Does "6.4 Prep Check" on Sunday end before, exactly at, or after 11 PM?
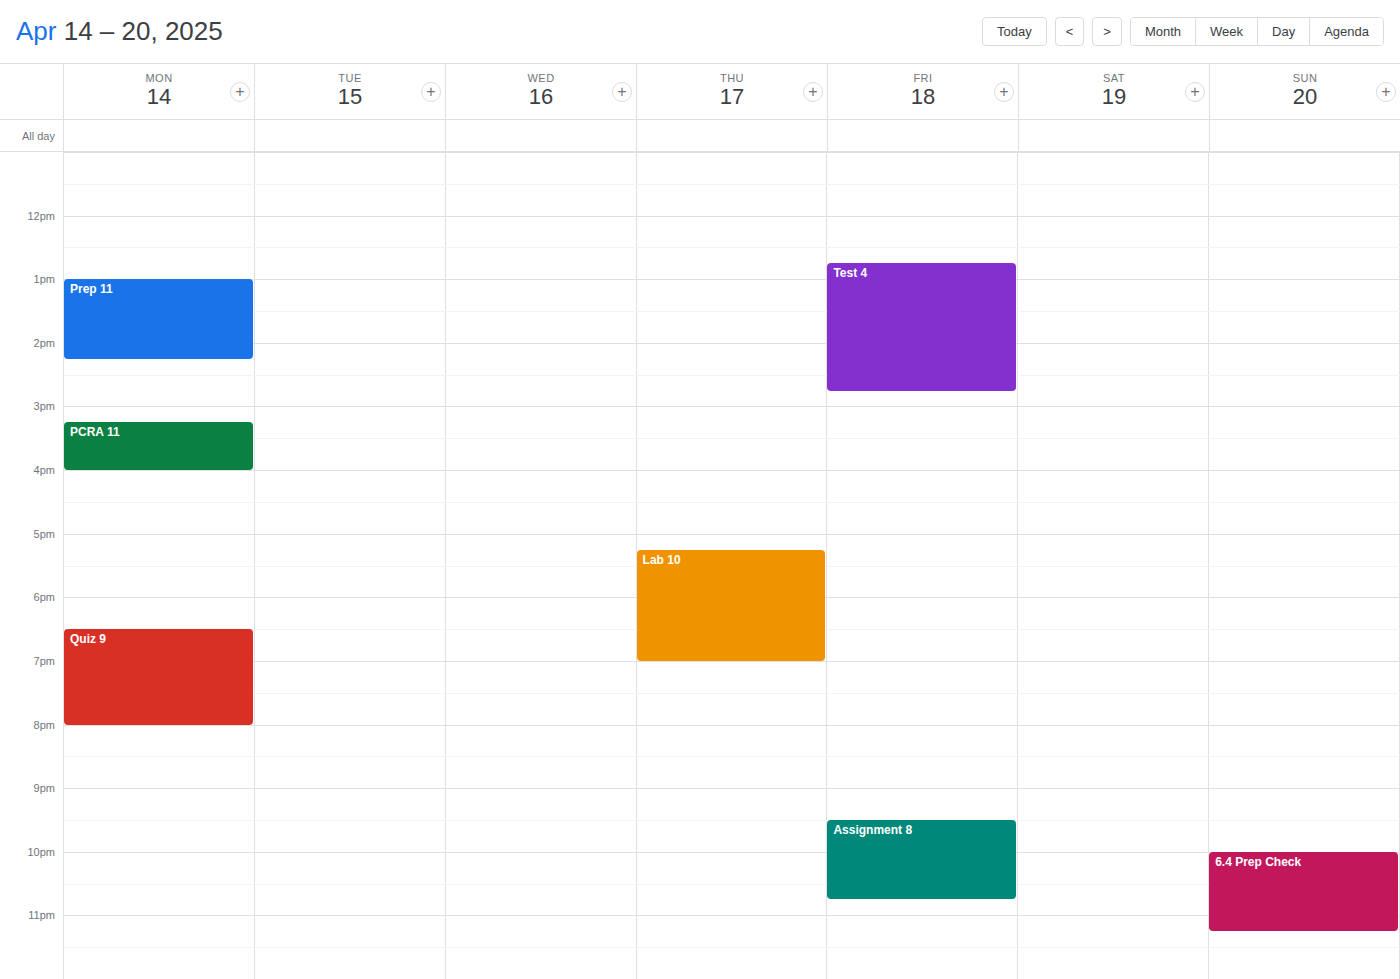
11:15 PM -- after 11 PM, 15 minutes below the 11 PM line.